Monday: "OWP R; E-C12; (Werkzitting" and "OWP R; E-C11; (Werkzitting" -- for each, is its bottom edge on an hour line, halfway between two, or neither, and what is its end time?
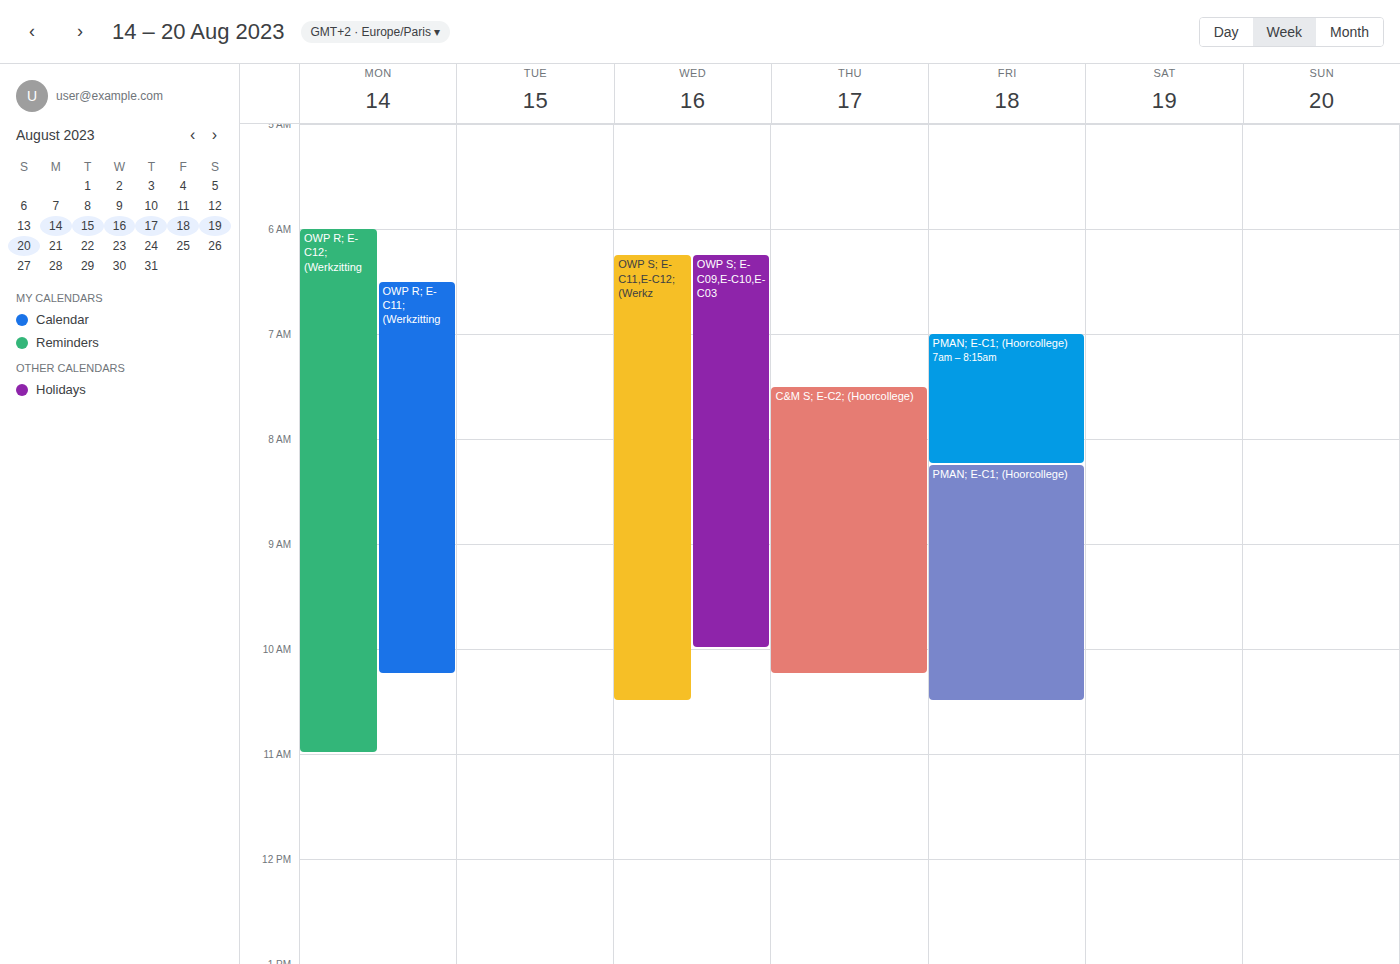
"OWP R; E-C12; (Werkzitting": 11:00 AM, exactly on the 11 AM line. "OWP R; E-C11; (Werkzitting": 10:15 AM, neither: a quarter of the way from the 10 AM line to the 11 AM line.